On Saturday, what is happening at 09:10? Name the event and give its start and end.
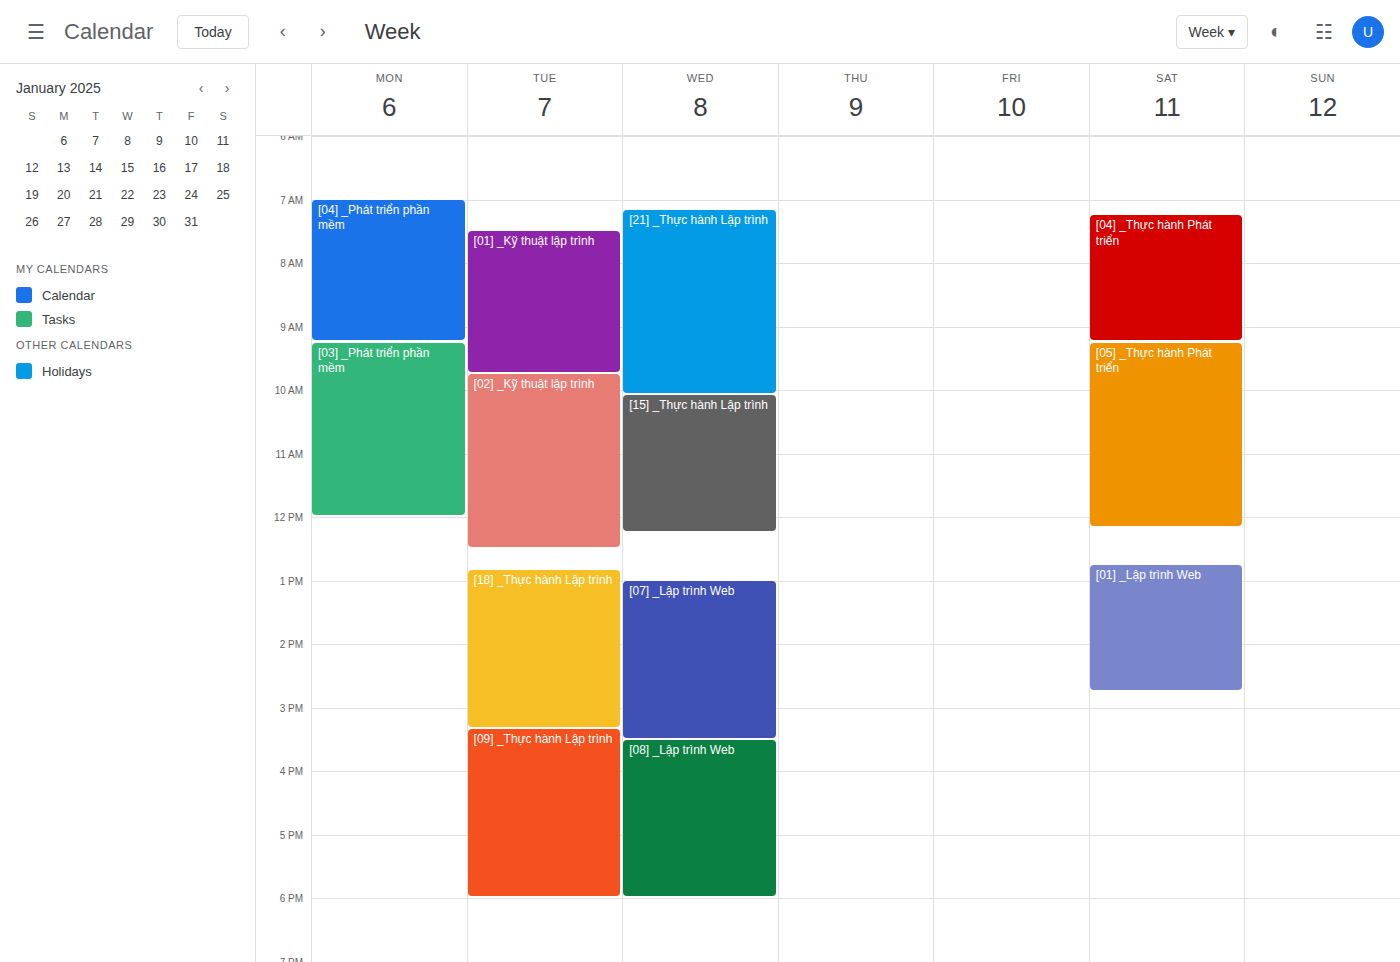
"[04] _Thực hành Phát triển", 07:15 to 09:15